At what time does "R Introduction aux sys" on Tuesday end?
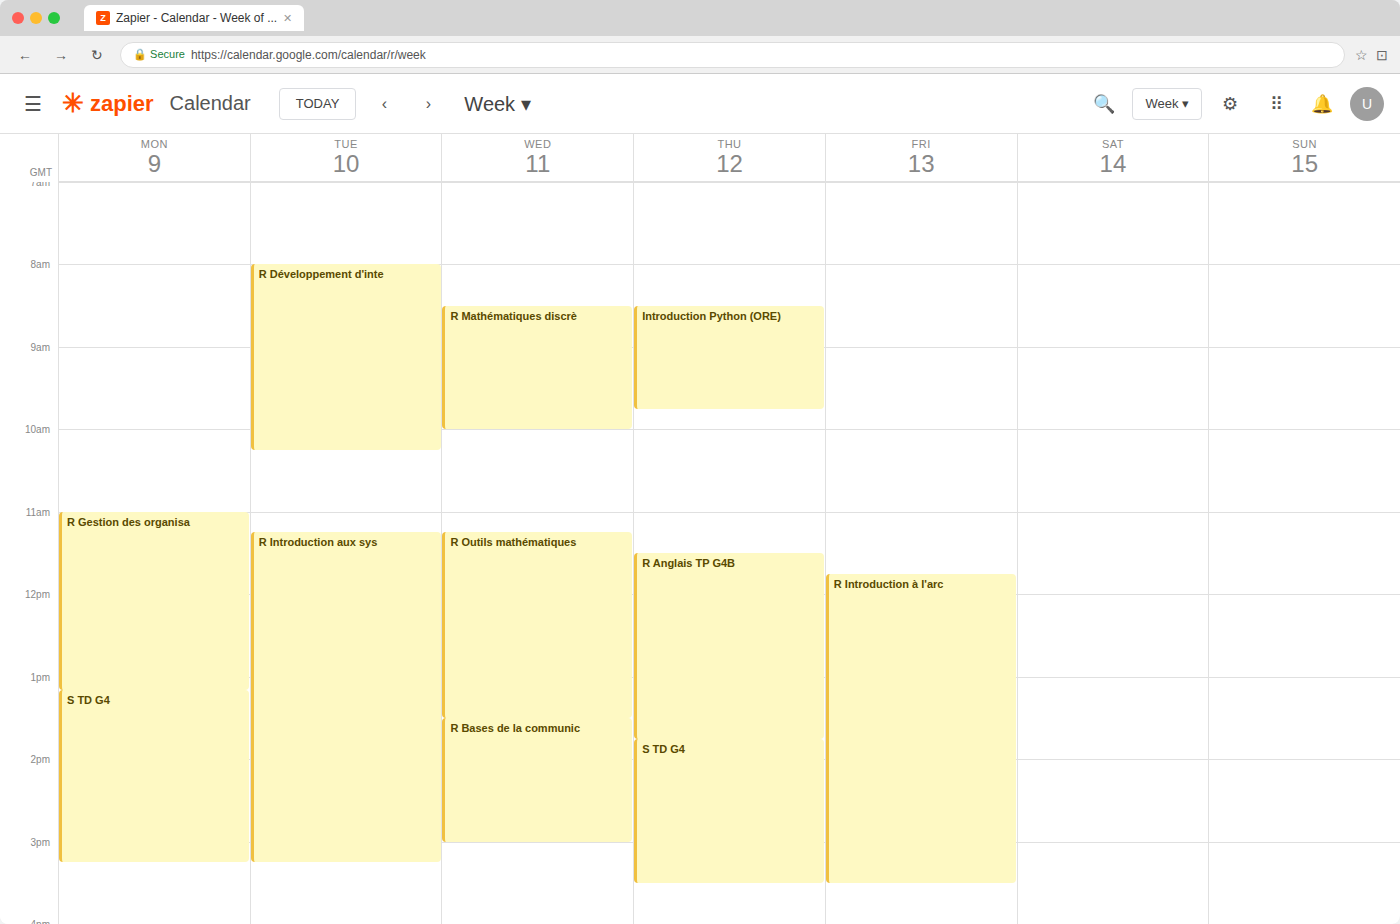
3:15 PM